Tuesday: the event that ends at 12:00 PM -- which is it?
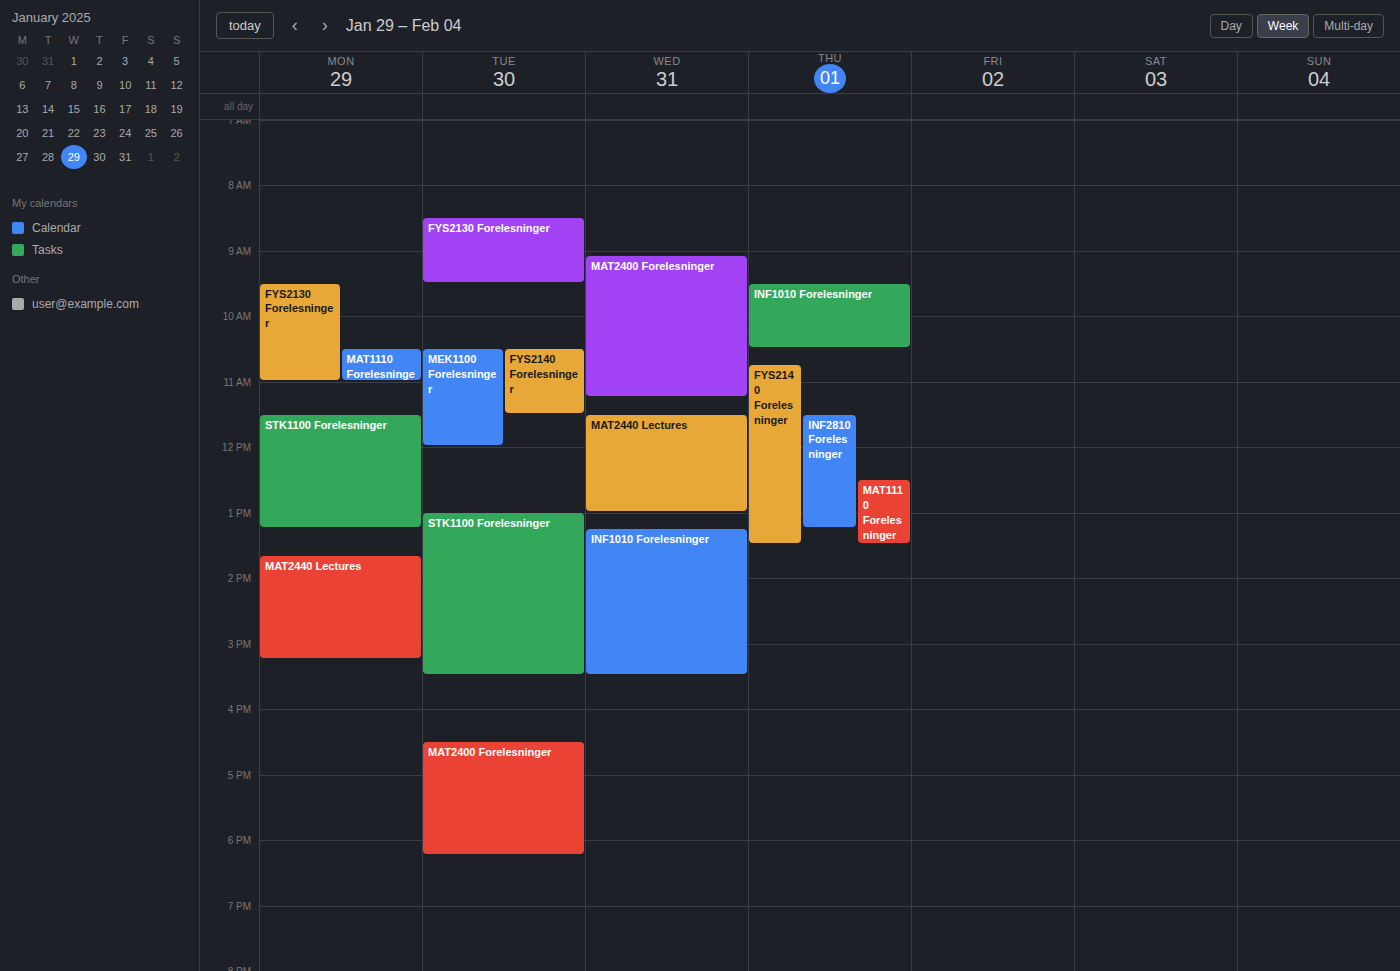
"MEK1100 Forelesninger"